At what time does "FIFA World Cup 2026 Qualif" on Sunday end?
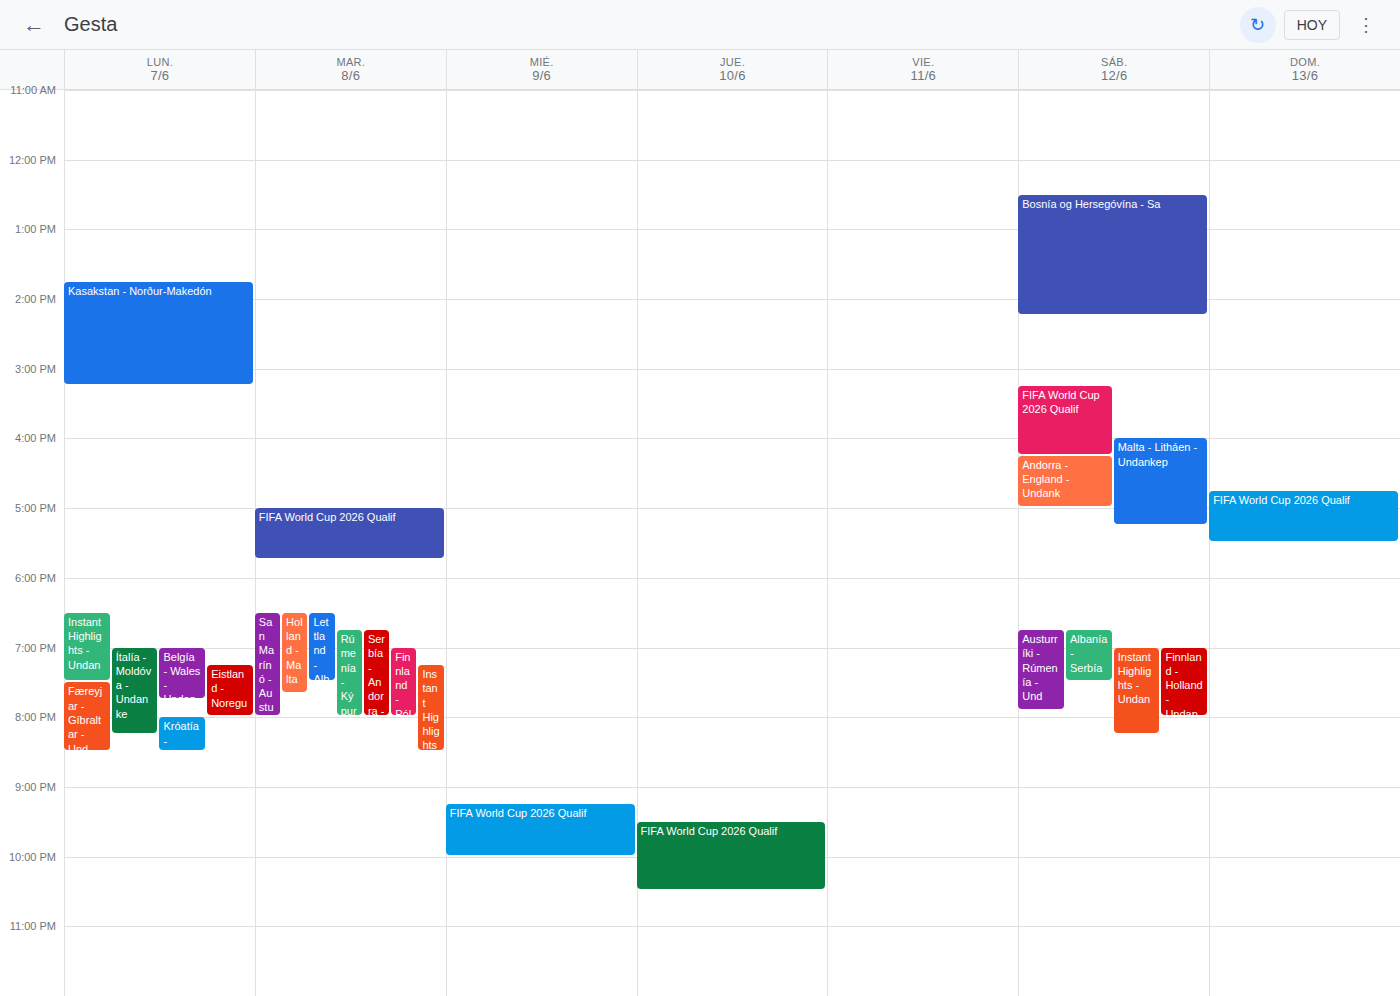
5:30 PM